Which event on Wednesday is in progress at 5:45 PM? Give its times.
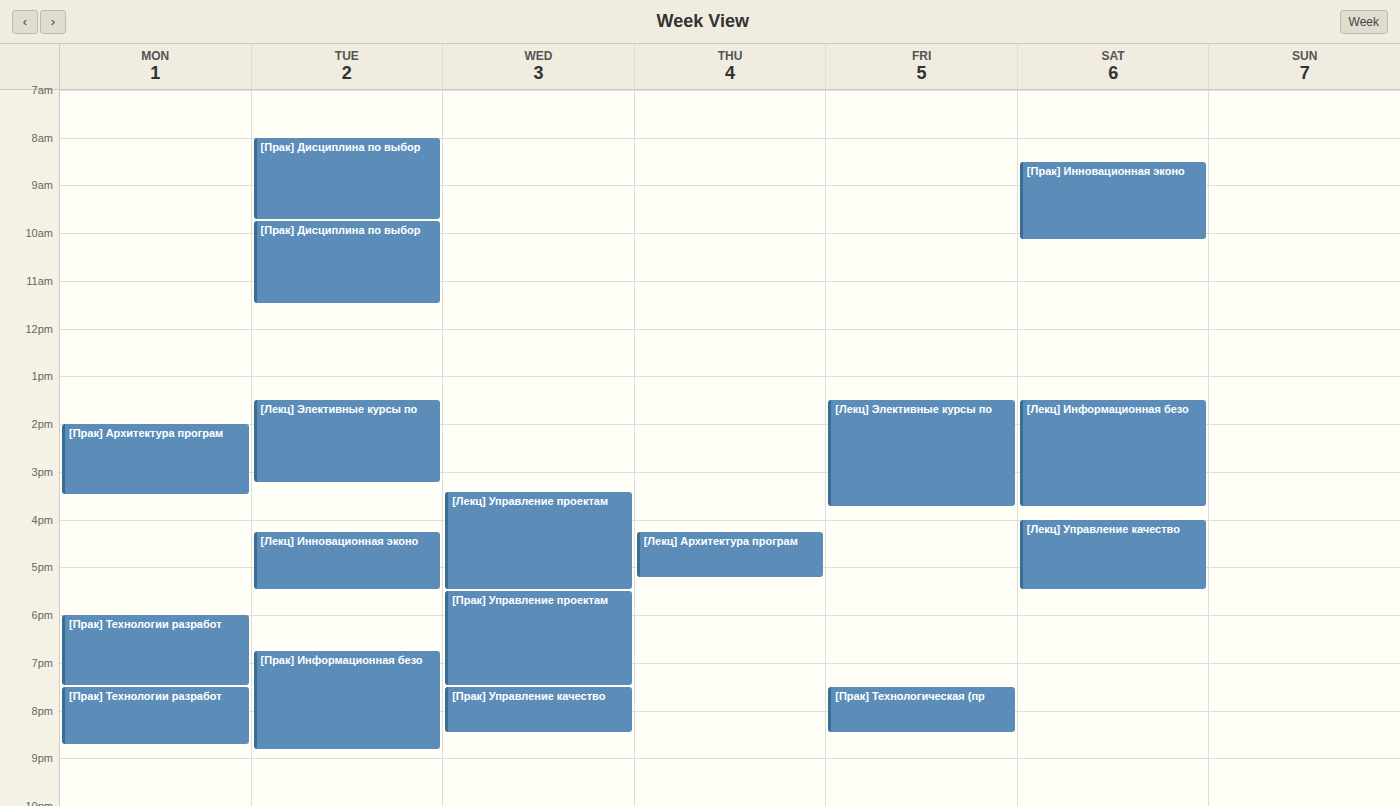
"[Прак] Управление проектам", 5:30 PM to 7:30 PM